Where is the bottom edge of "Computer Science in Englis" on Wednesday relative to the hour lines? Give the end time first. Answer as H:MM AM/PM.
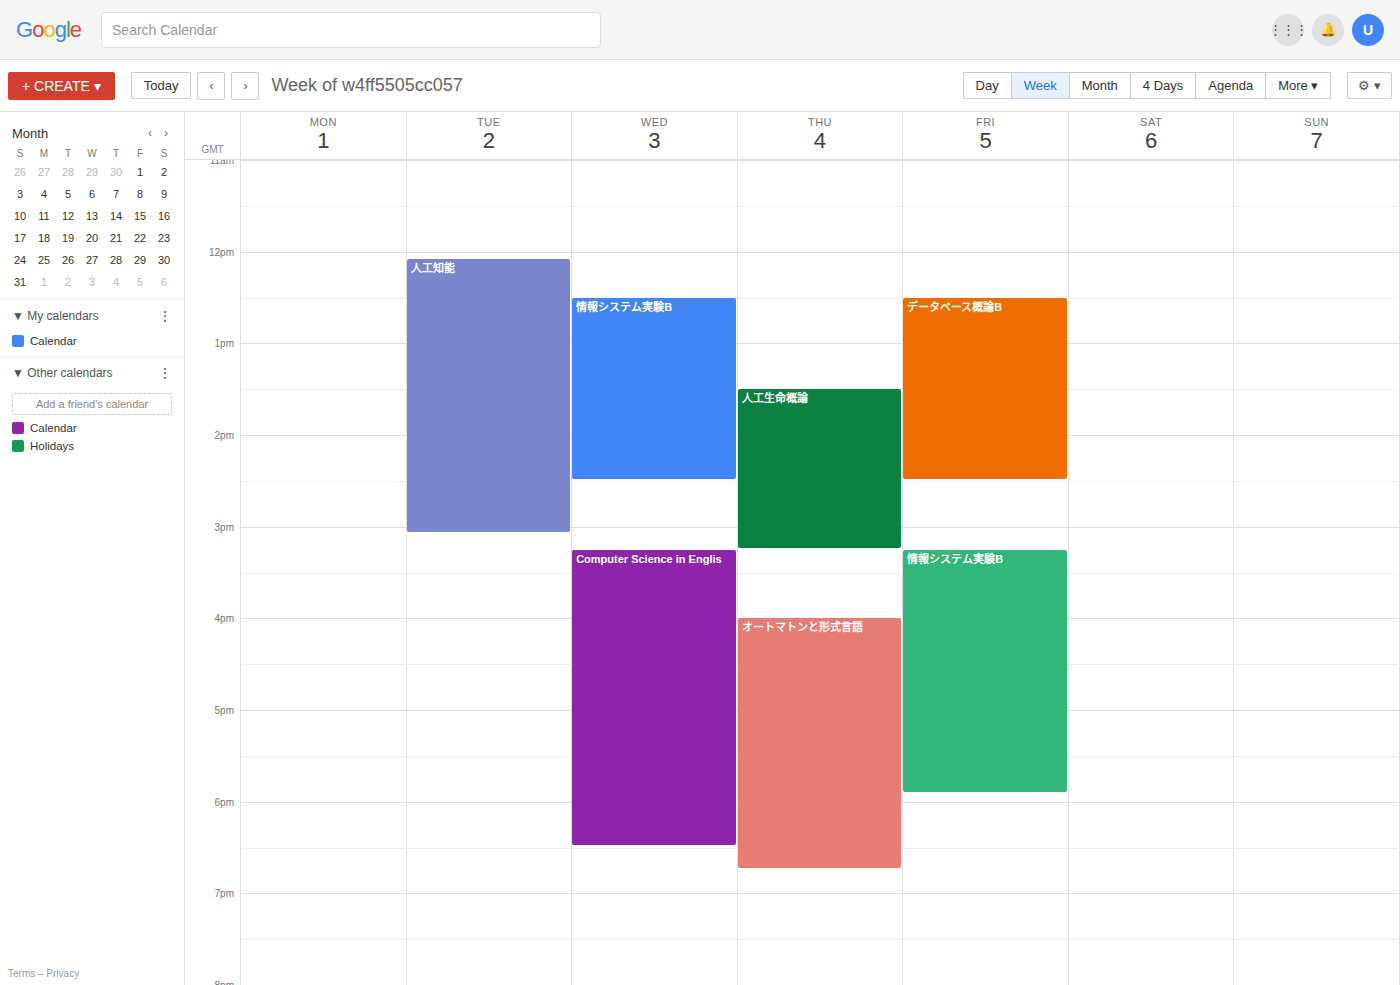
6:30 PM -- halfway between the 6 PM and 7 PM lines.